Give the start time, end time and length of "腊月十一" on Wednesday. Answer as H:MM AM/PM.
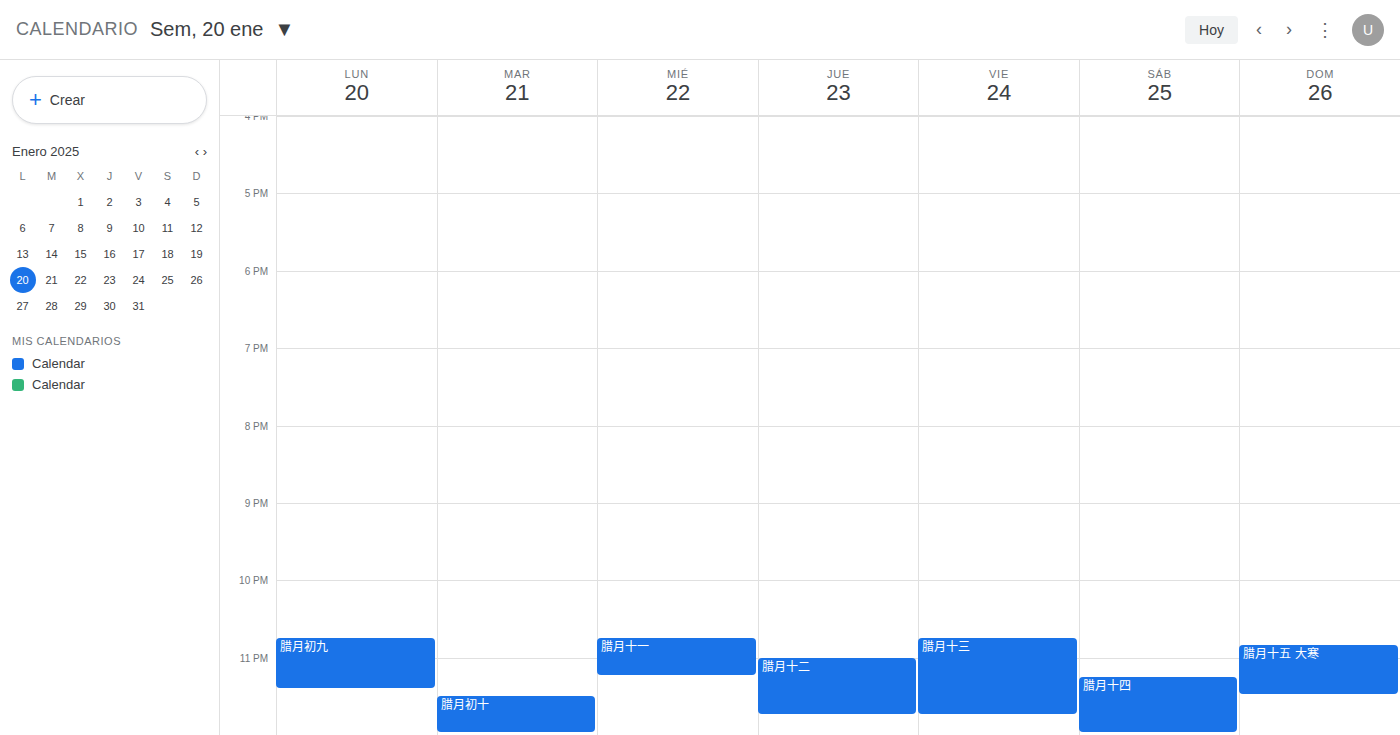
10:45 PM to 11:15 PM, 30 minutes